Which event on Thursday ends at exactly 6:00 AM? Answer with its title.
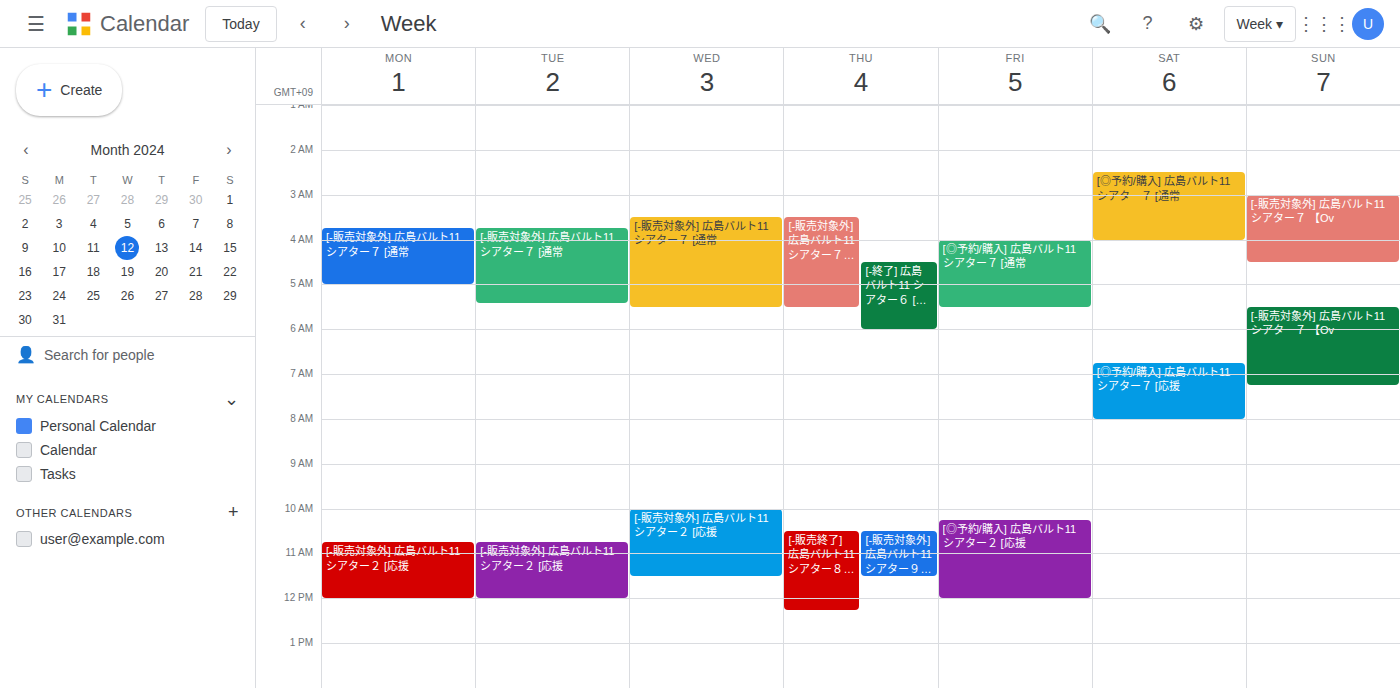
"[-終了] 広島バルト11 シアター６ [通常上映]"